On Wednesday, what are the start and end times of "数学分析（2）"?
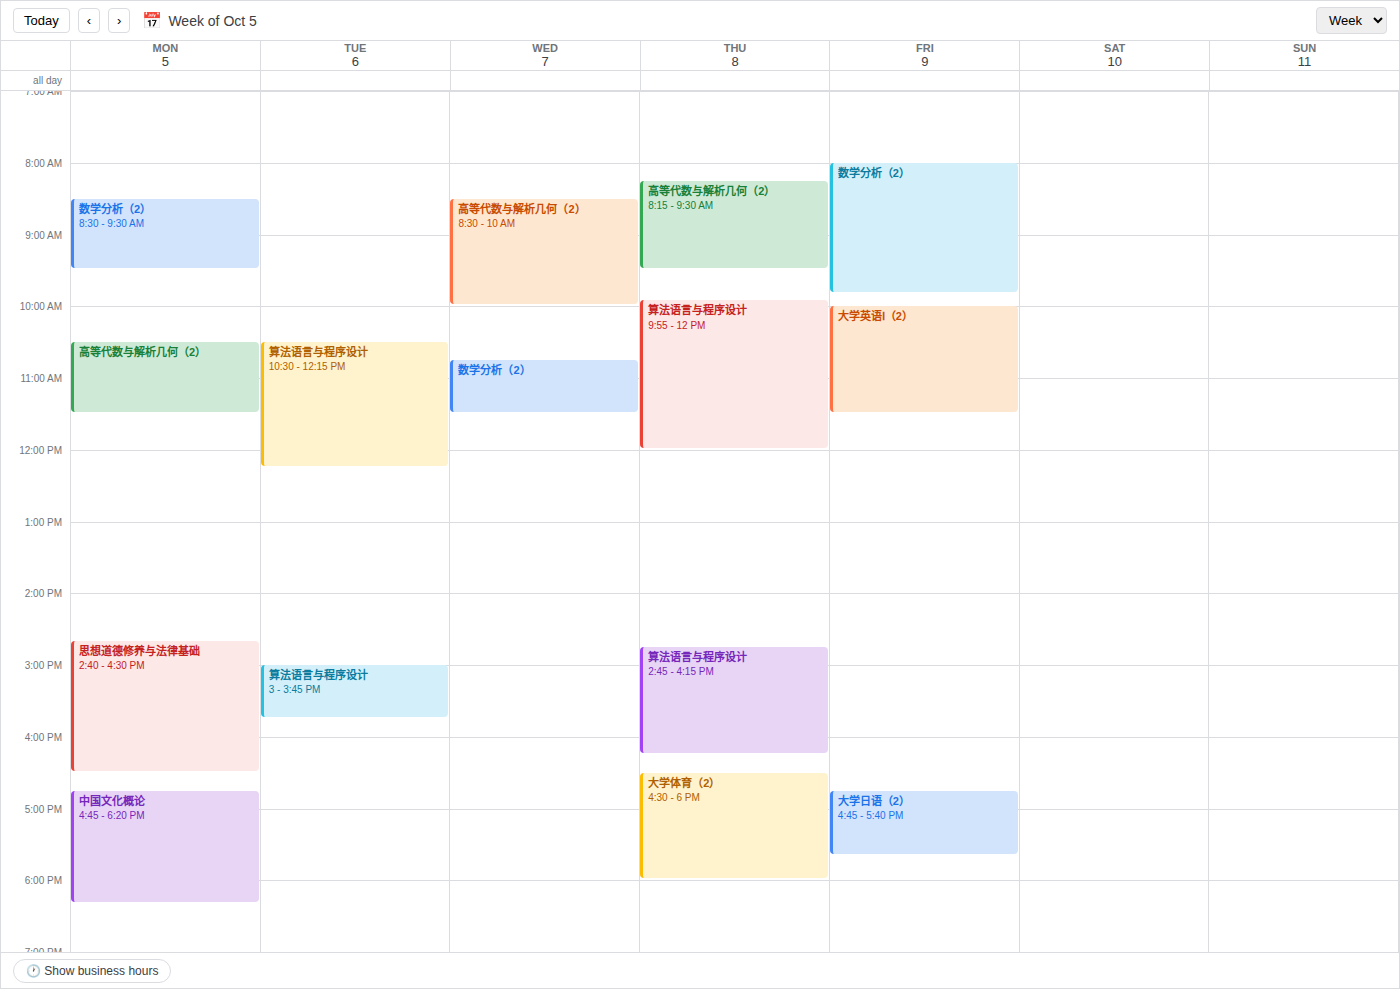
10:45 AM to 11:30 AM